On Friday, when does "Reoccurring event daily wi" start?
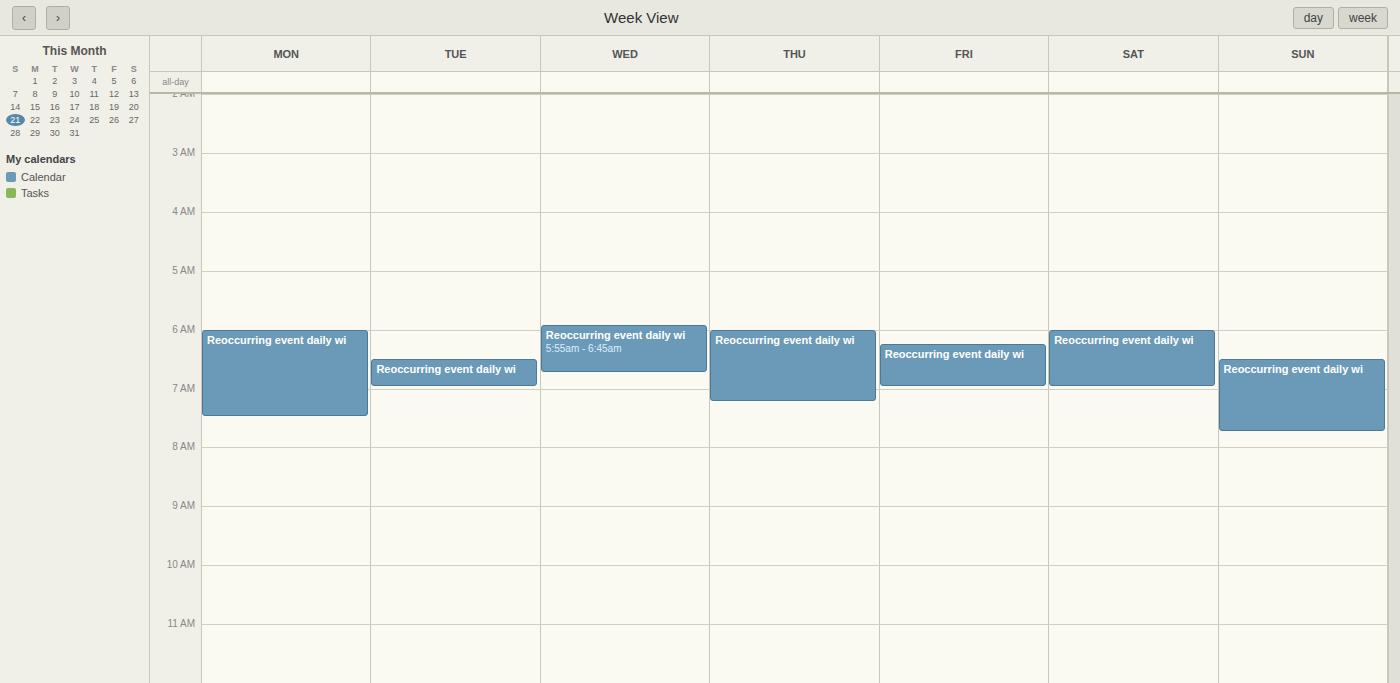
6:15 AM